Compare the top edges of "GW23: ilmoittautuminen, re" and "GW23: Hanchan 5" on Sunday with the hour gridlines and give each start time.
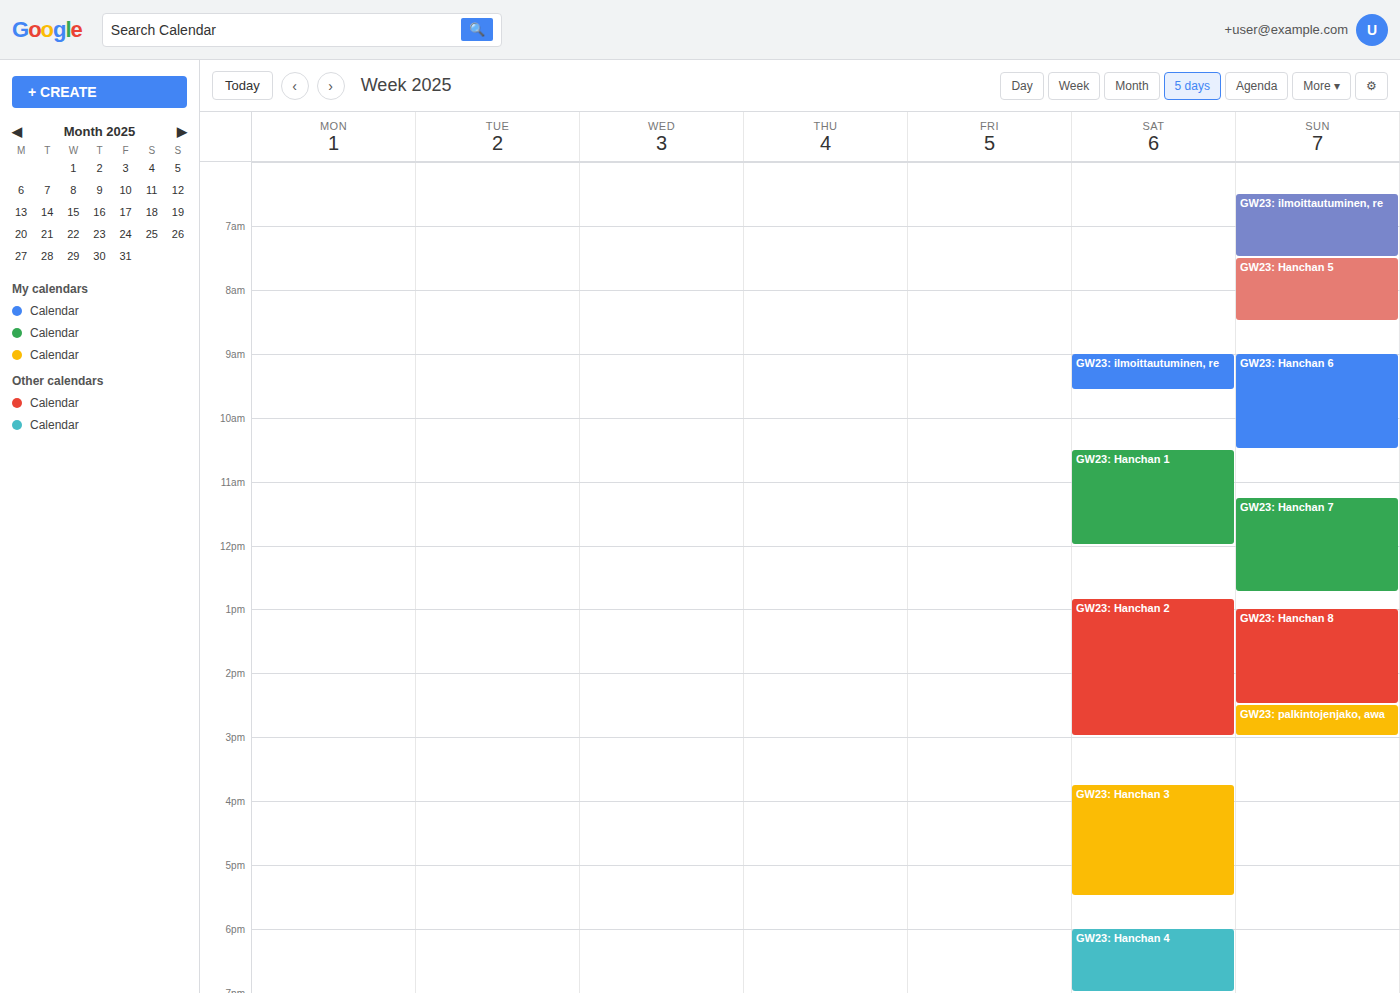
"GW23: ilmoittautuminen, re": 6:30 AM, halfway between the 6 AM and 7 AM lines. "GW23: Hanchan 5": 7:30 AM, halfway between the 7 AM and 8 AM lines.